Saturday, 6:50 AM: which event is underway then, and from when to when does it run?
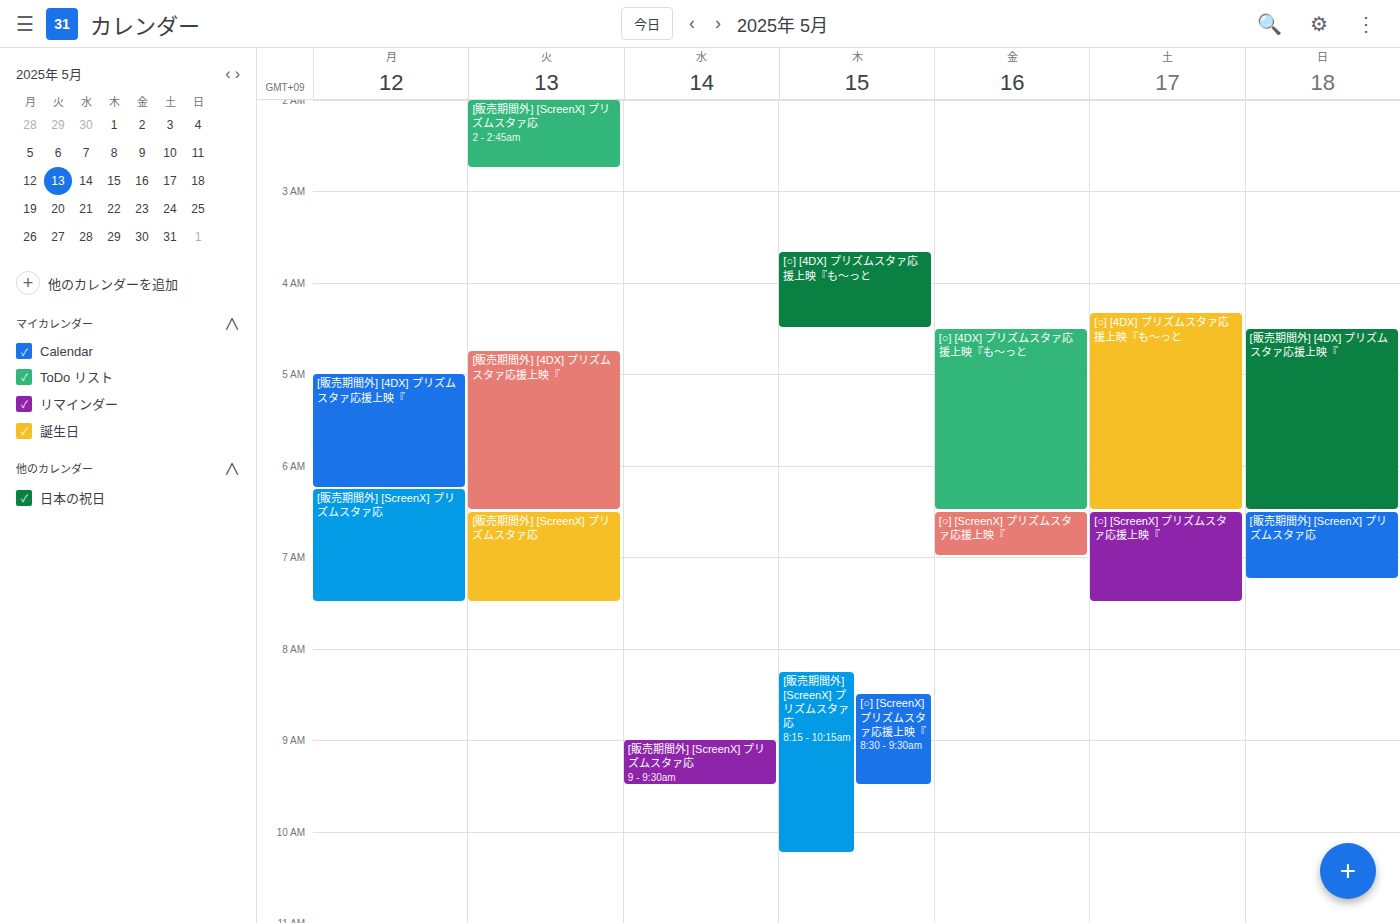
"[○] [ScreenX] プリズムスタァ応援上映『", 6:30 AM to 7:30 AM